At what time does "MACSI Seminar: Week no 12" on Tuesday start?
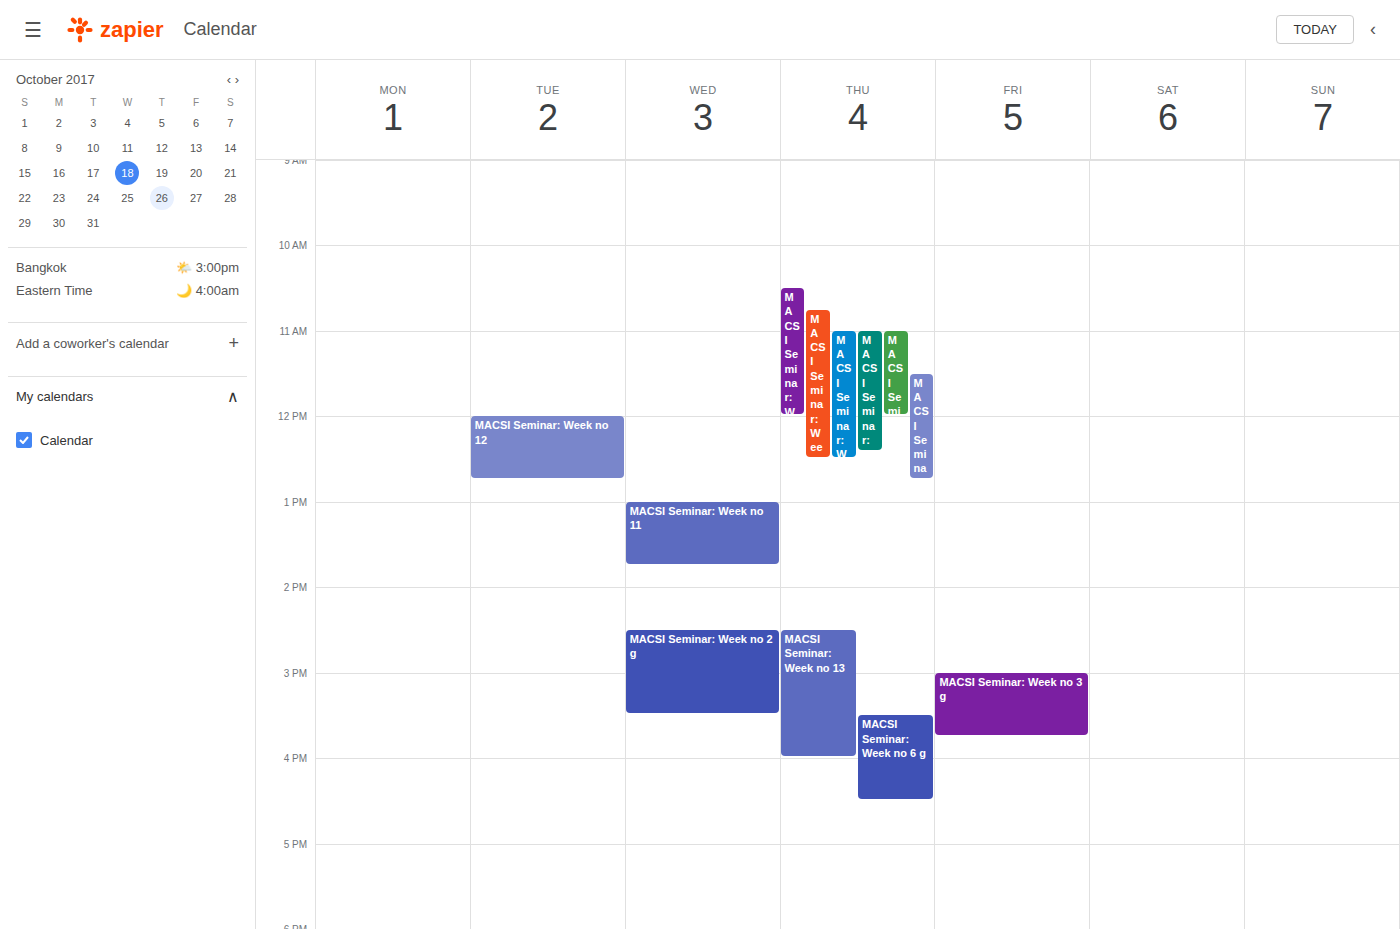
12:00 PM